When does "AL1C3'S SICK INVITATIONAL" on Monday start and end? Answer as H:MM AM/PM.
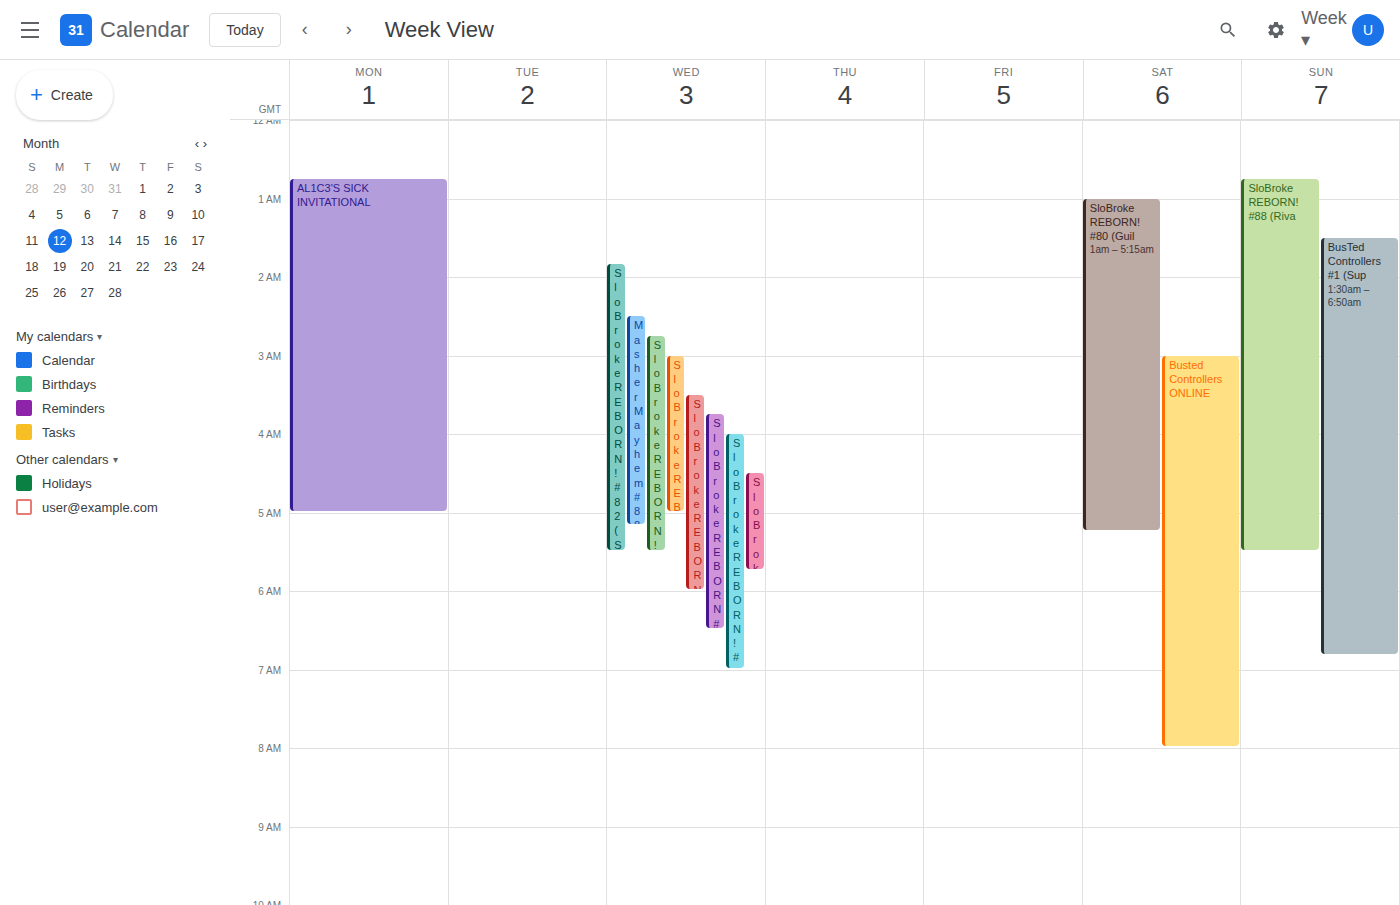
12:45 AM to 5:00 AM